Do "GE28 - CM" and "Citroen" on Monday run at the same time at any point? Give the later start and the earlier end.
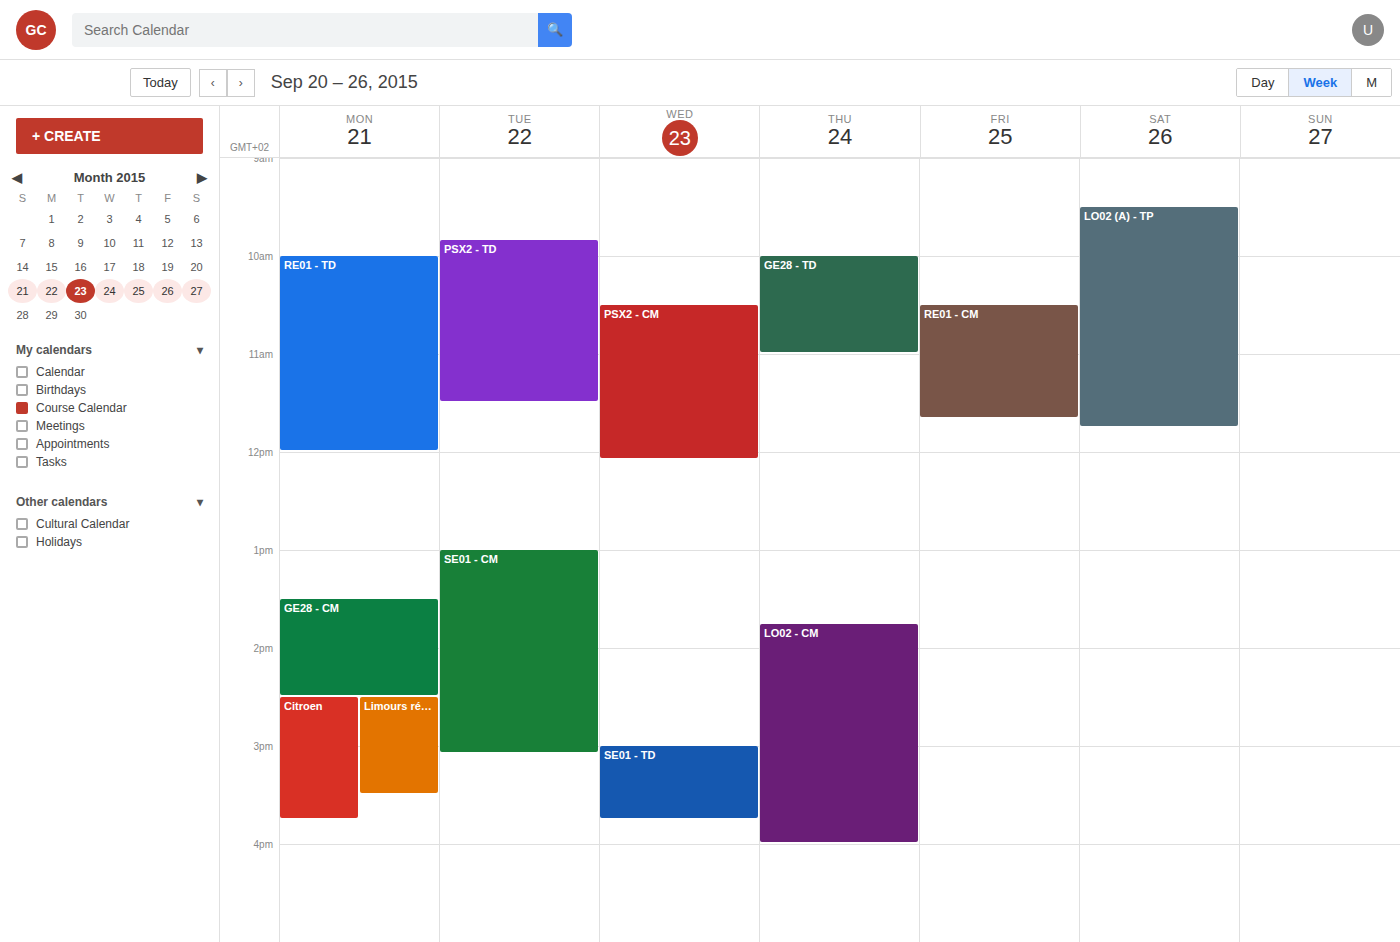
"GE28 - CM" ends at 2:30 PM, exactly when "Citroen" starts -- they touch but do not overlap.